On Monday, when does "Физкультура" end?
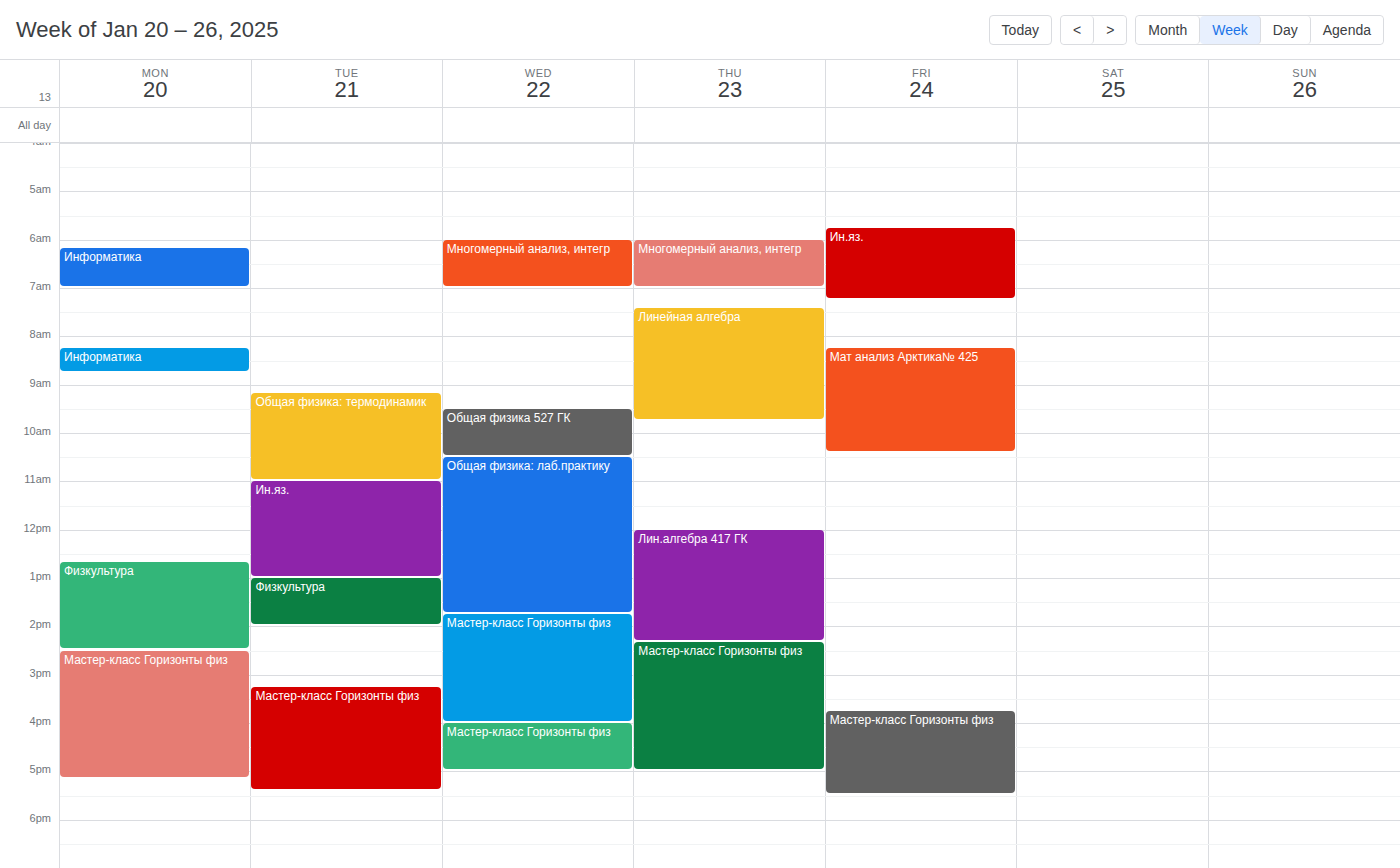
2:30 PM